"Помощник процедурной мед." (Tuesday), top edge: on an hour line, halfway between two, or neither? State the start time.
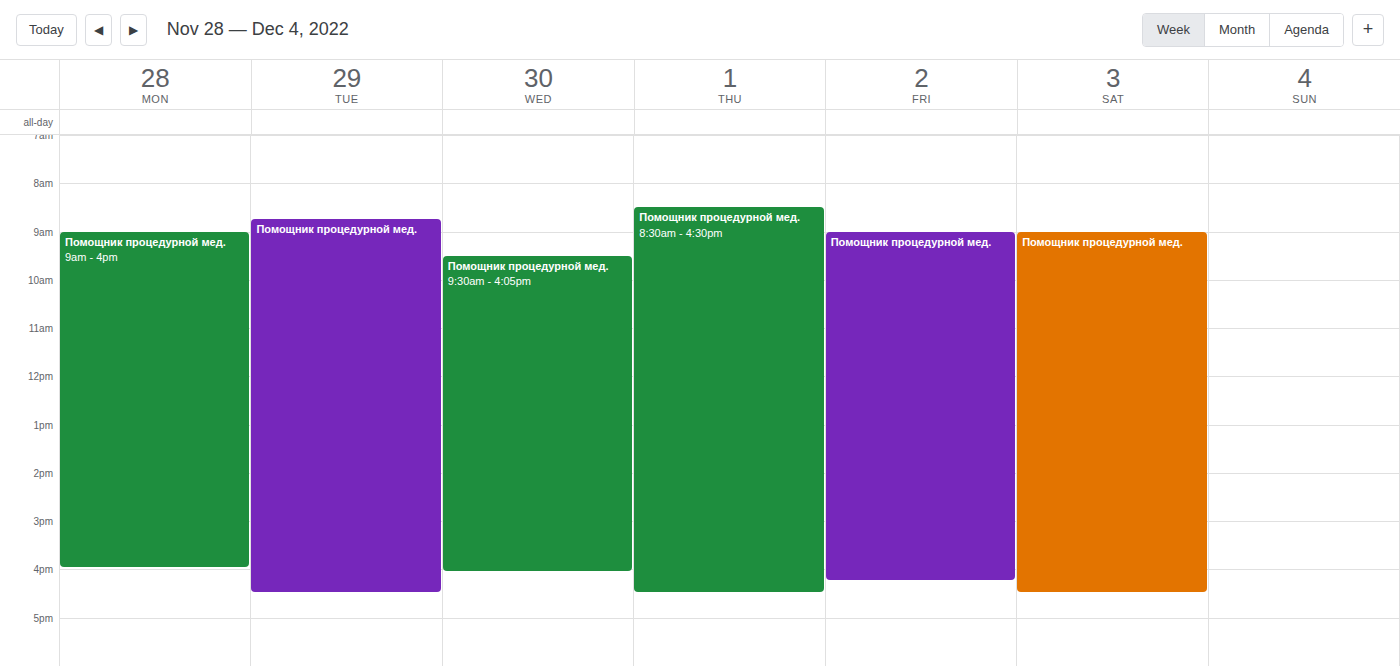
08:45 -- neither: three quarters of the way from the 08:00 line to the 09:00 line.